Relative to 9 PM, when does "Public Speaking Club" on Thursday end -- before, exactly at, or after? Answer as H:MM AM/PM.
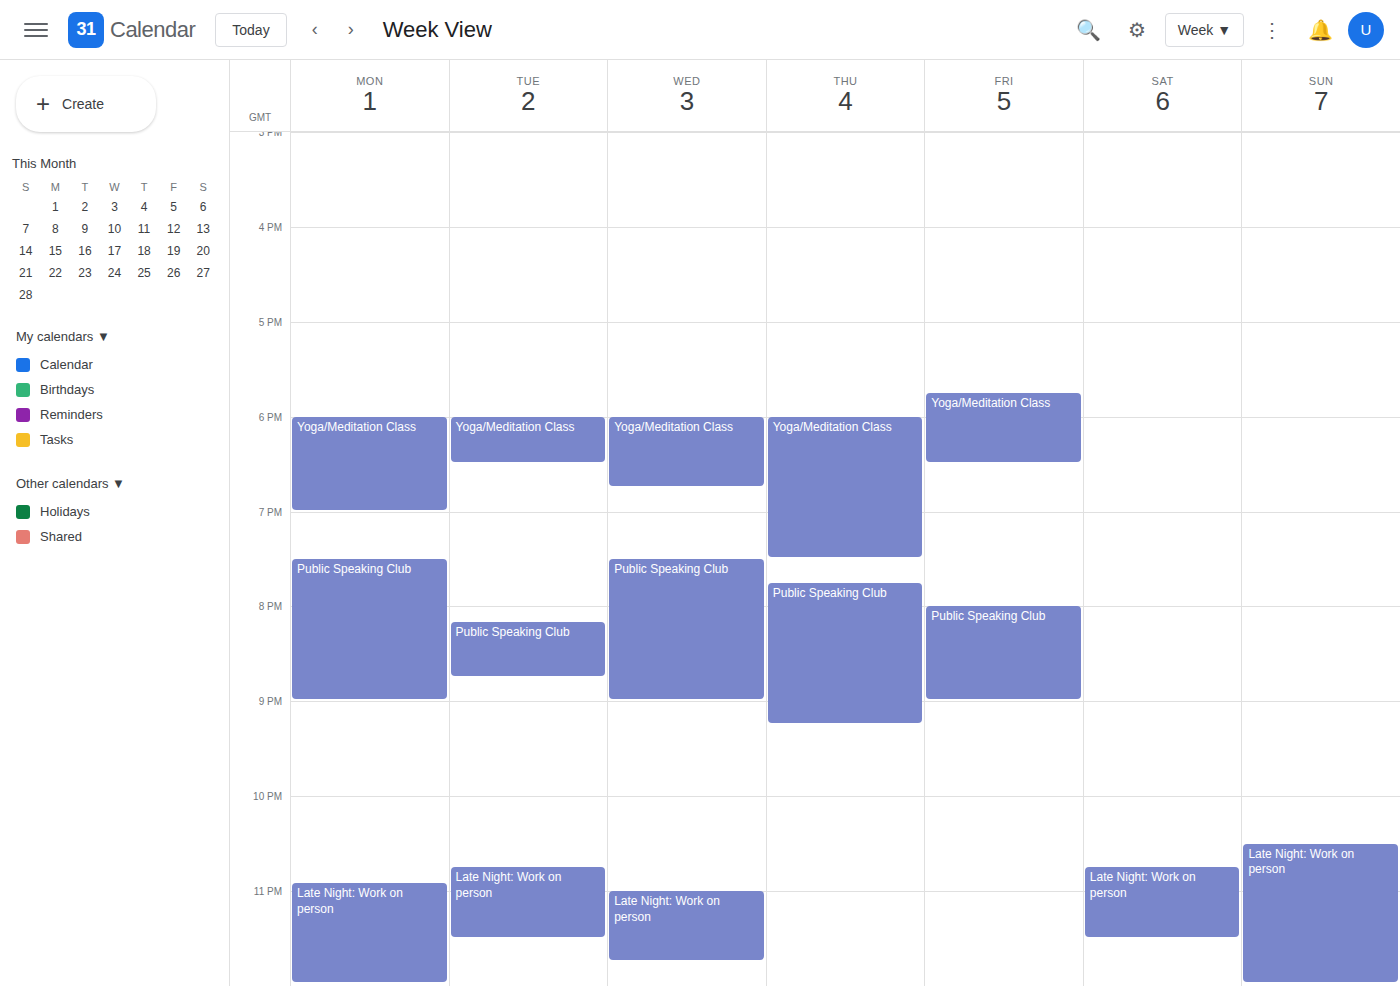
9:15 PM -- after 9 PM, 15 minutes below the 9 PM line.